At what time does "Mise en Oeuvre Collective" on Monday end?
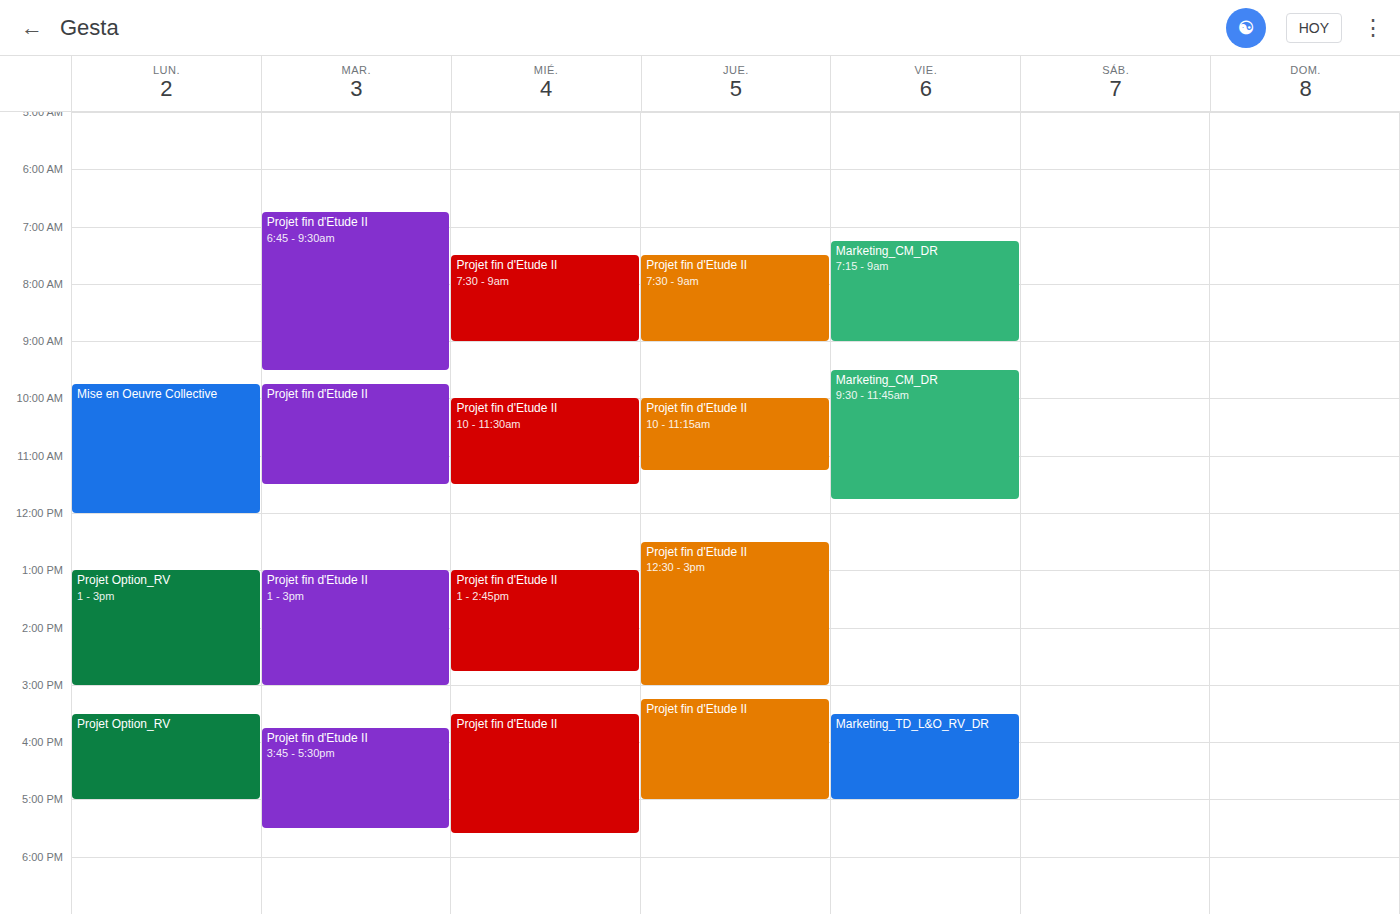
12:00 PM